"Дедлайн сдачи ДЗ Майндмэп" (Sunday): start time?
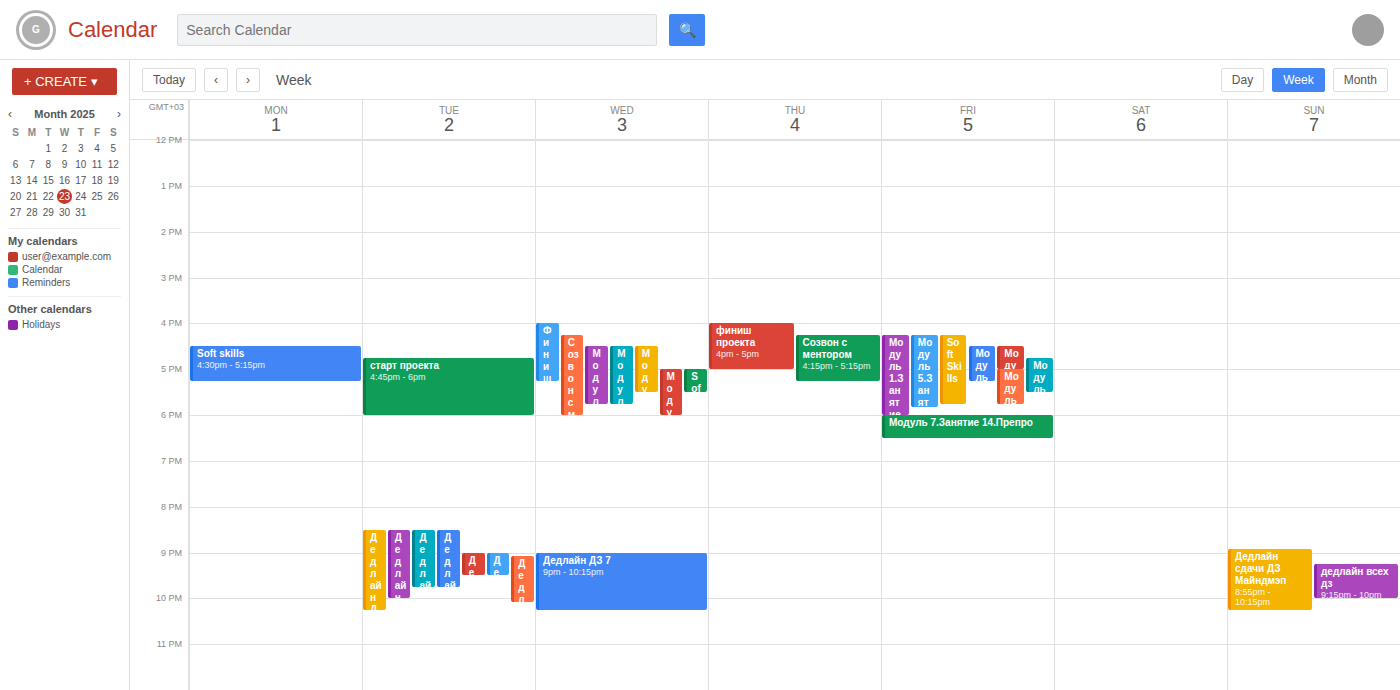
8:55 PM